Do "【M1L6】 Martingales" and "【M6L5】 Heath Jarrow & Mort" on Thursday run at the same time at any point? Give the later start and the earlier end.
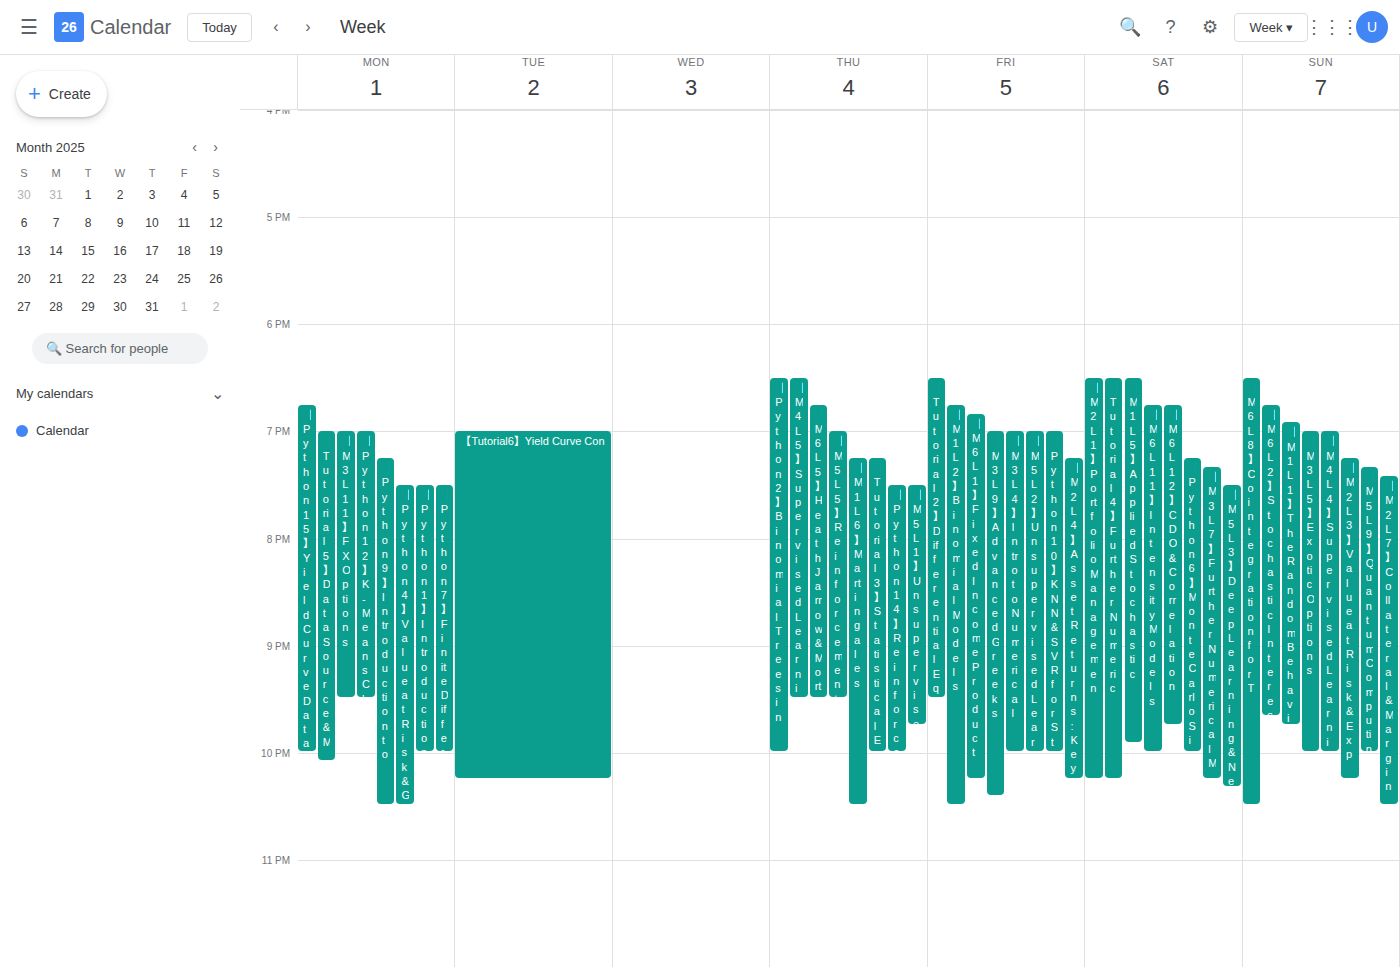
"【M1L6】 Martingales" starts at 19:15, before "【M6L5】 Heath Jarrow & Mort" ends at 21:30 -- they overlap.